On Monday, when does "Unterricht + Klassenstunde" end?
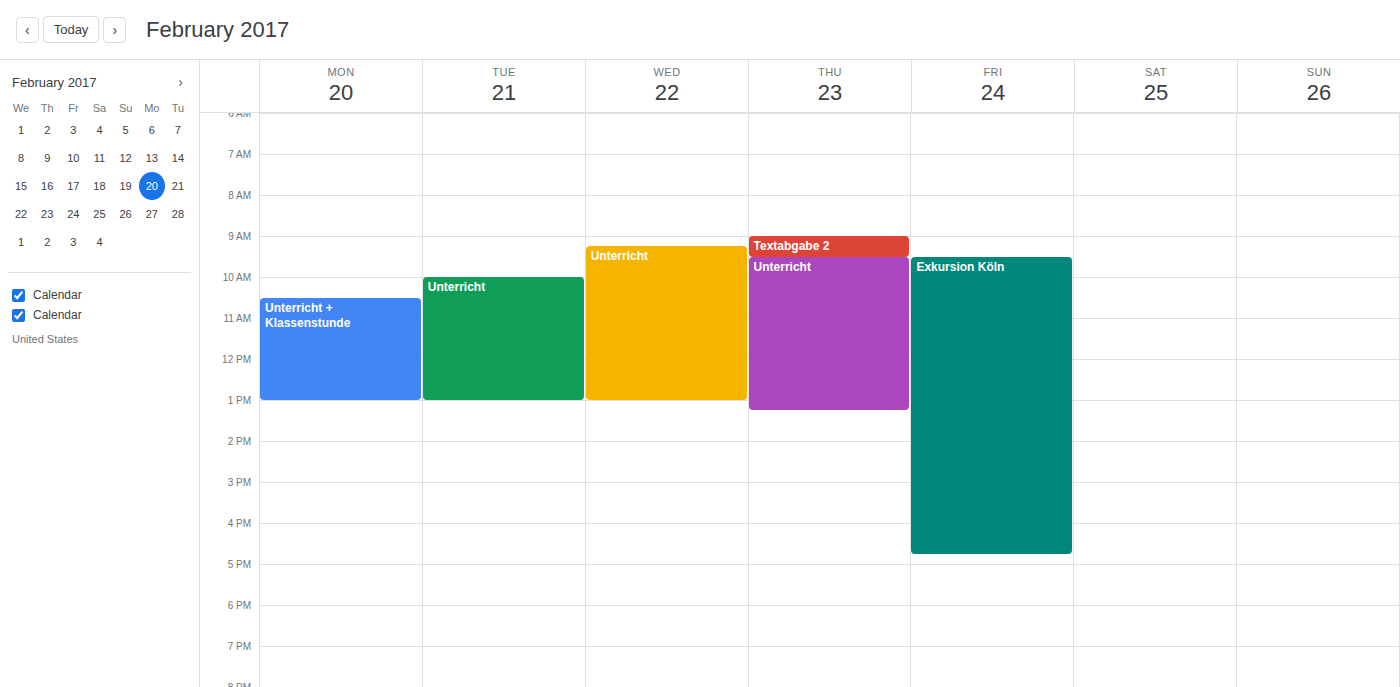
1:00 PM